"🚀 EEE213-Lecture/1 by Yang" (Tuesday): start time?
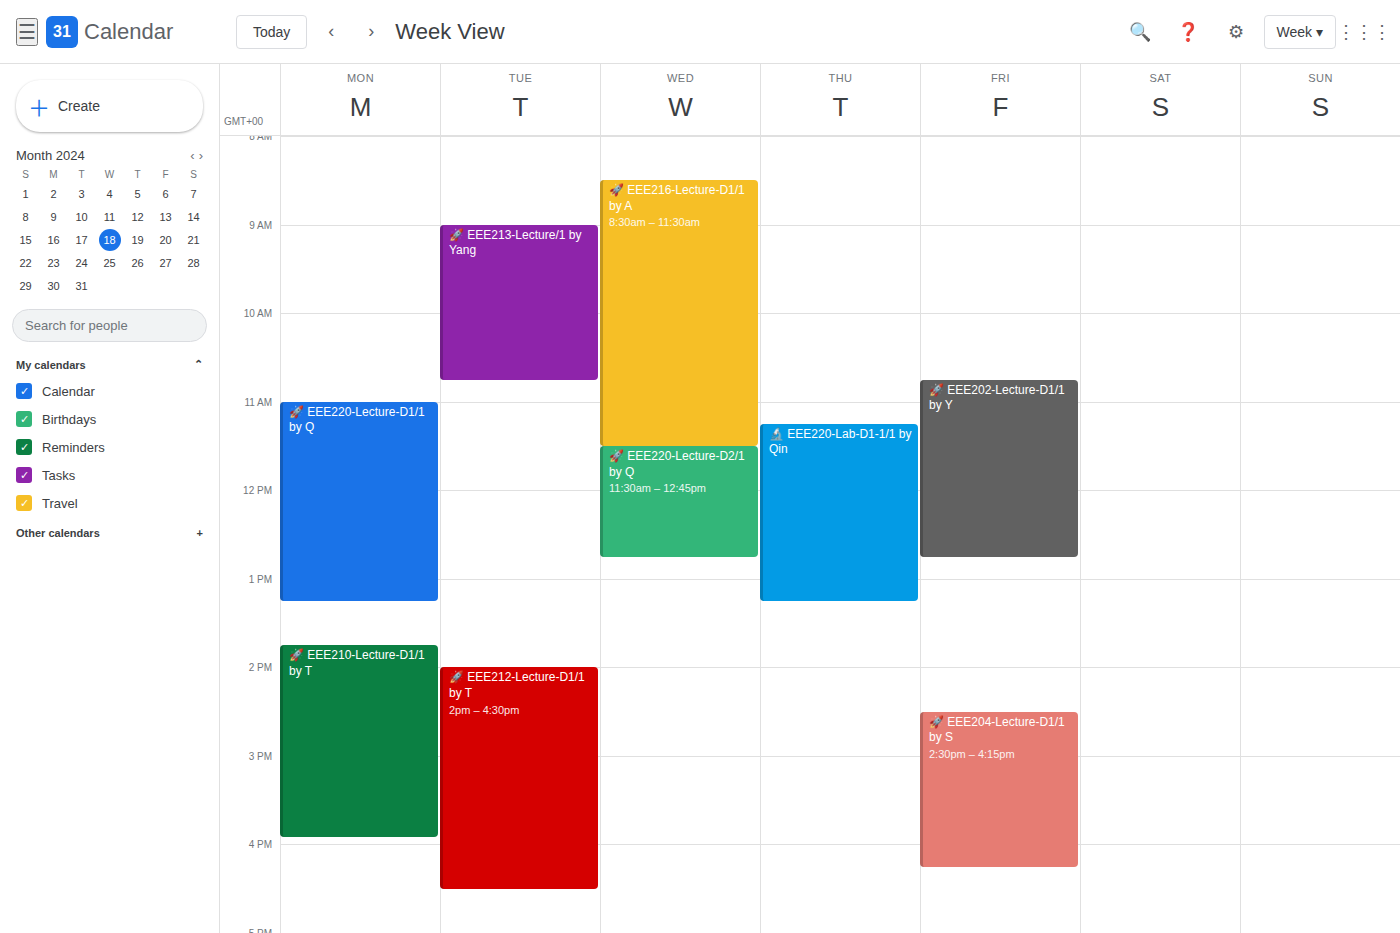
9:00 AM